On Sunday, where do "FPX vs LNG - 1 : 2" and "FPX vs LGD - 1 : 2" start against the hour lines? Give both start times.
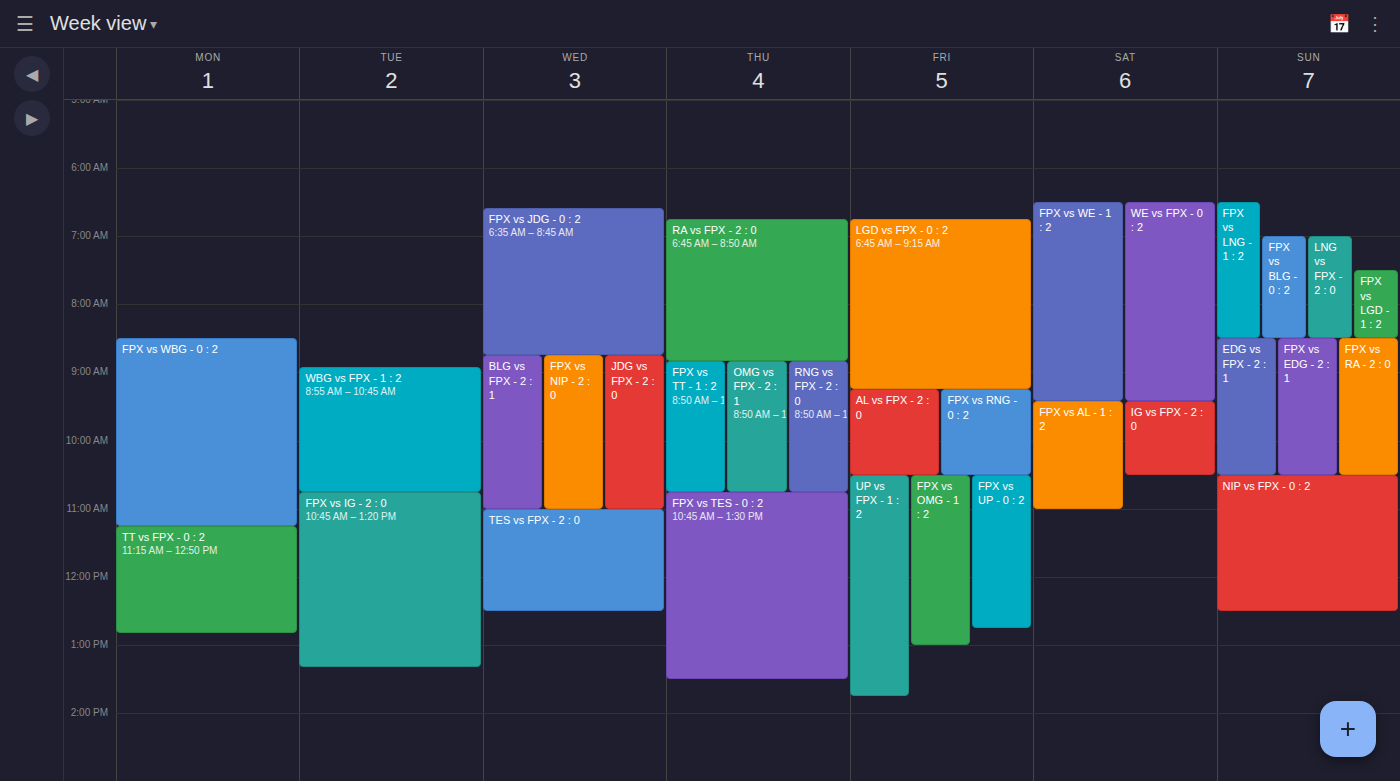
"FPX vs LNG - 1 : 2": 6:30 AM, halfway between the 6 AM and 7 AM lines. "FPX vs LGD - 1 : 2": 7:30 AM, halfway between the 7 AM and 8 AM lines.